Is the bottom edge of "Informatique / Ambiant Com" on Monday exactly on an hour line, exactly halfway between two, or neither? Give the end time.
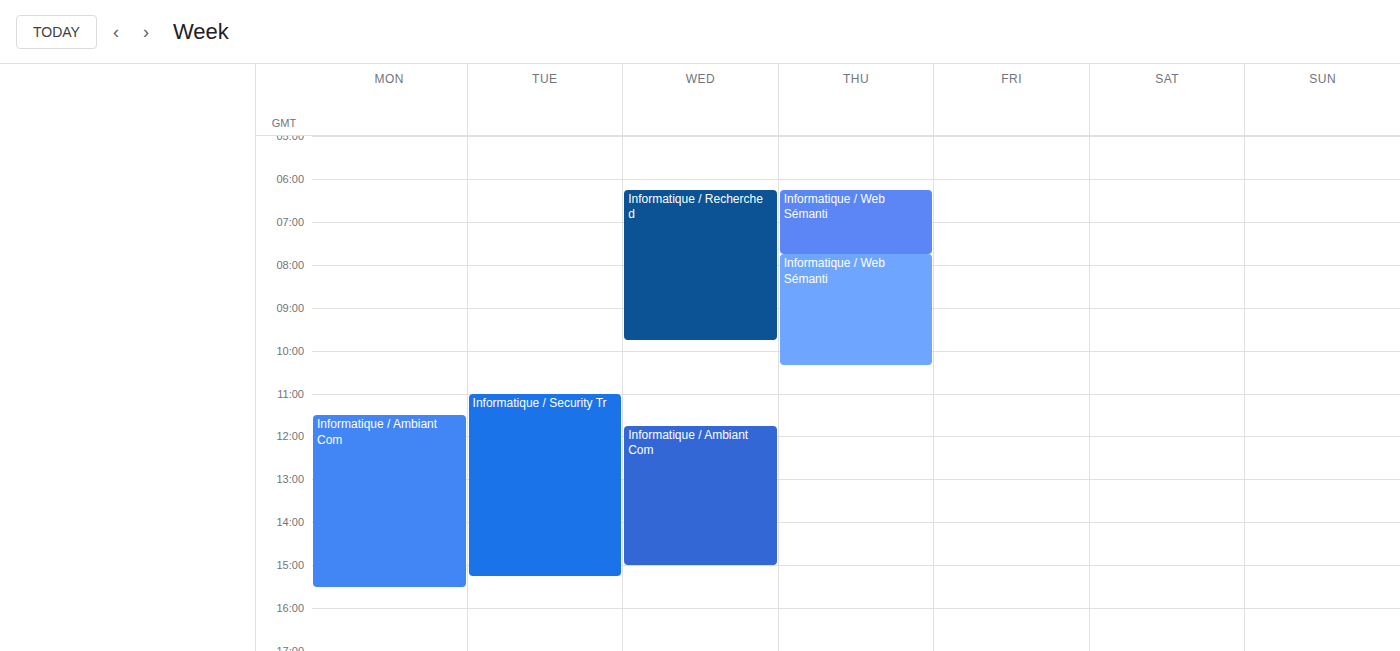
3:30 PM -- halfway between the 3 PM and 4 PM lines.